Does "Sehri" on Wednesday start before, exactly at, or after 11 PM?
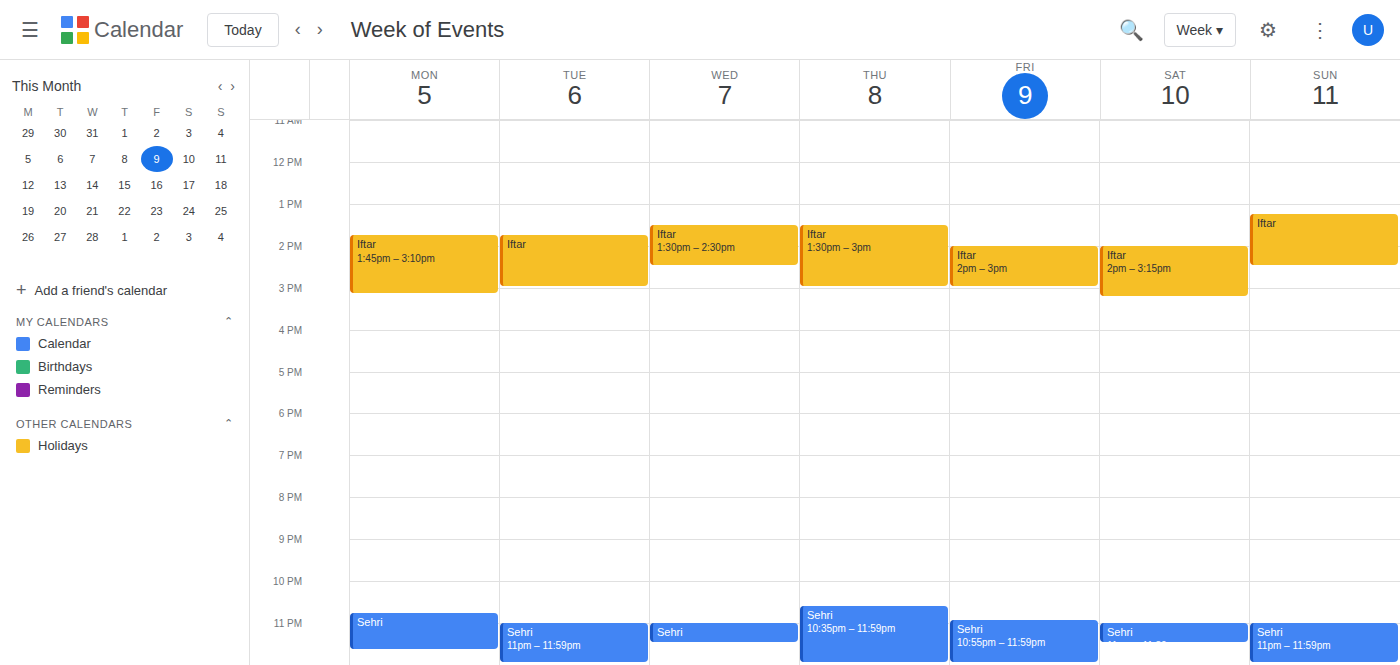
11:00 PM -- exactly at 11 PM, on the 11 PM line.